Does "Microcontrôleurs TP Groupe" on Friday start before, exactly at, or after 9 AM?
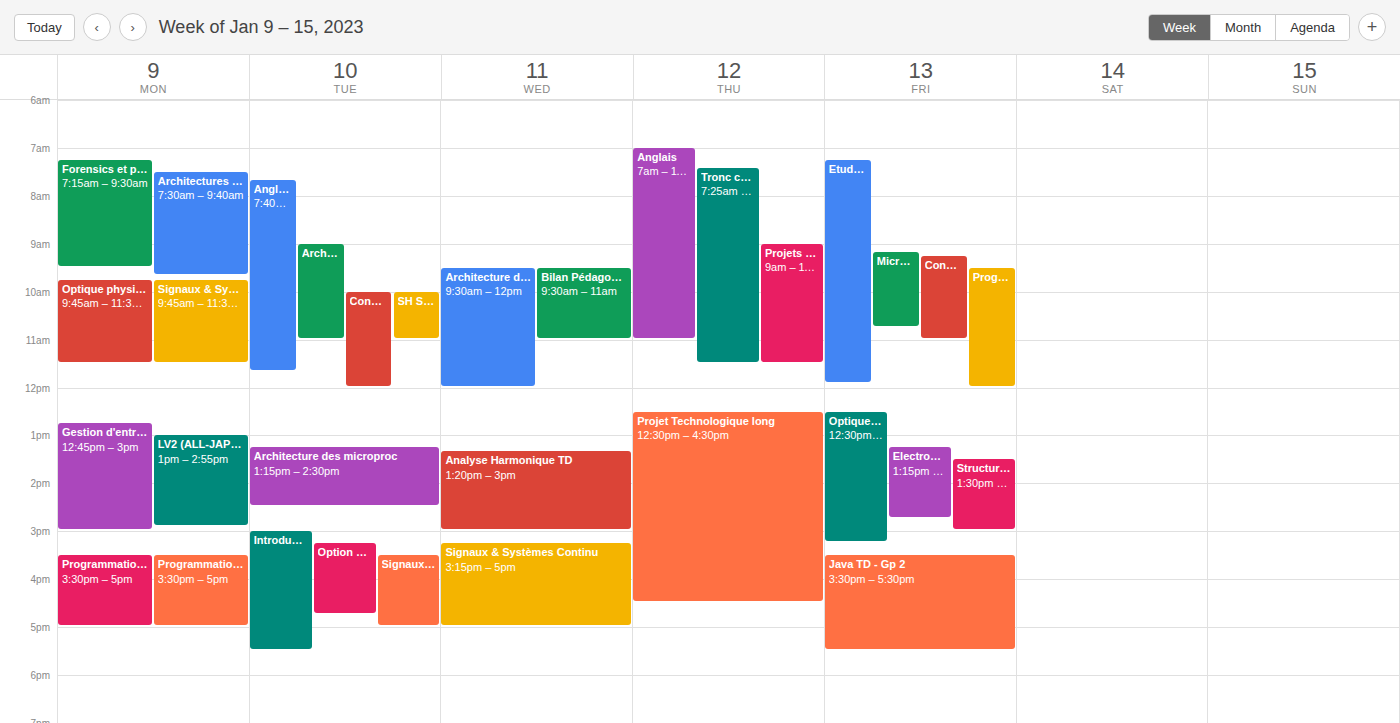
9:10 AM -- after 9 AM, 10 minutes below the 9 AM line.